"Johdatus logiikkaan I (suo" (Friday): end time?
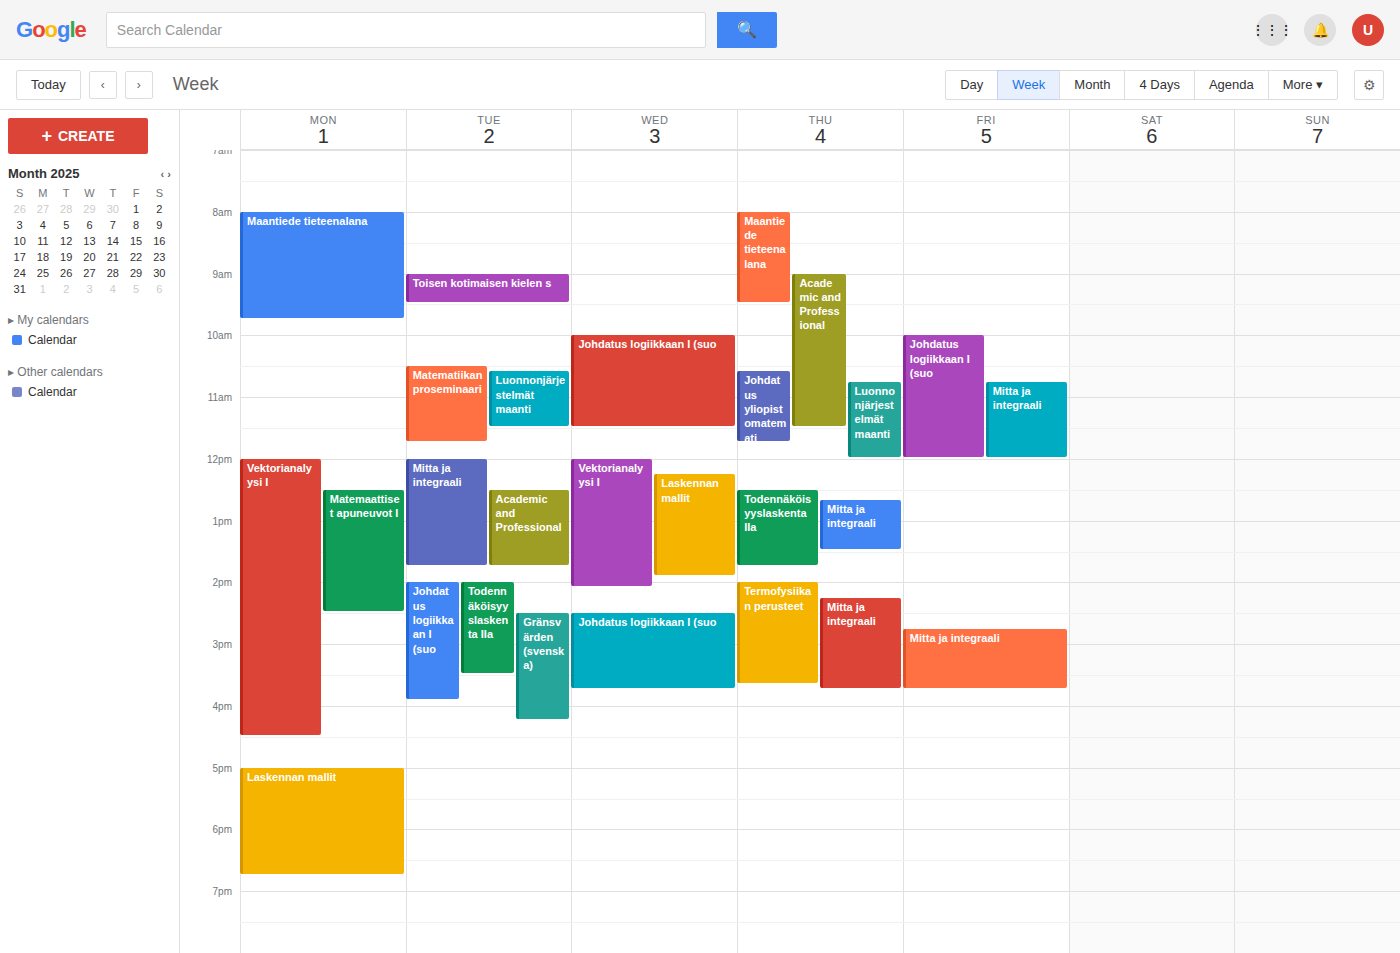
12:00 PM